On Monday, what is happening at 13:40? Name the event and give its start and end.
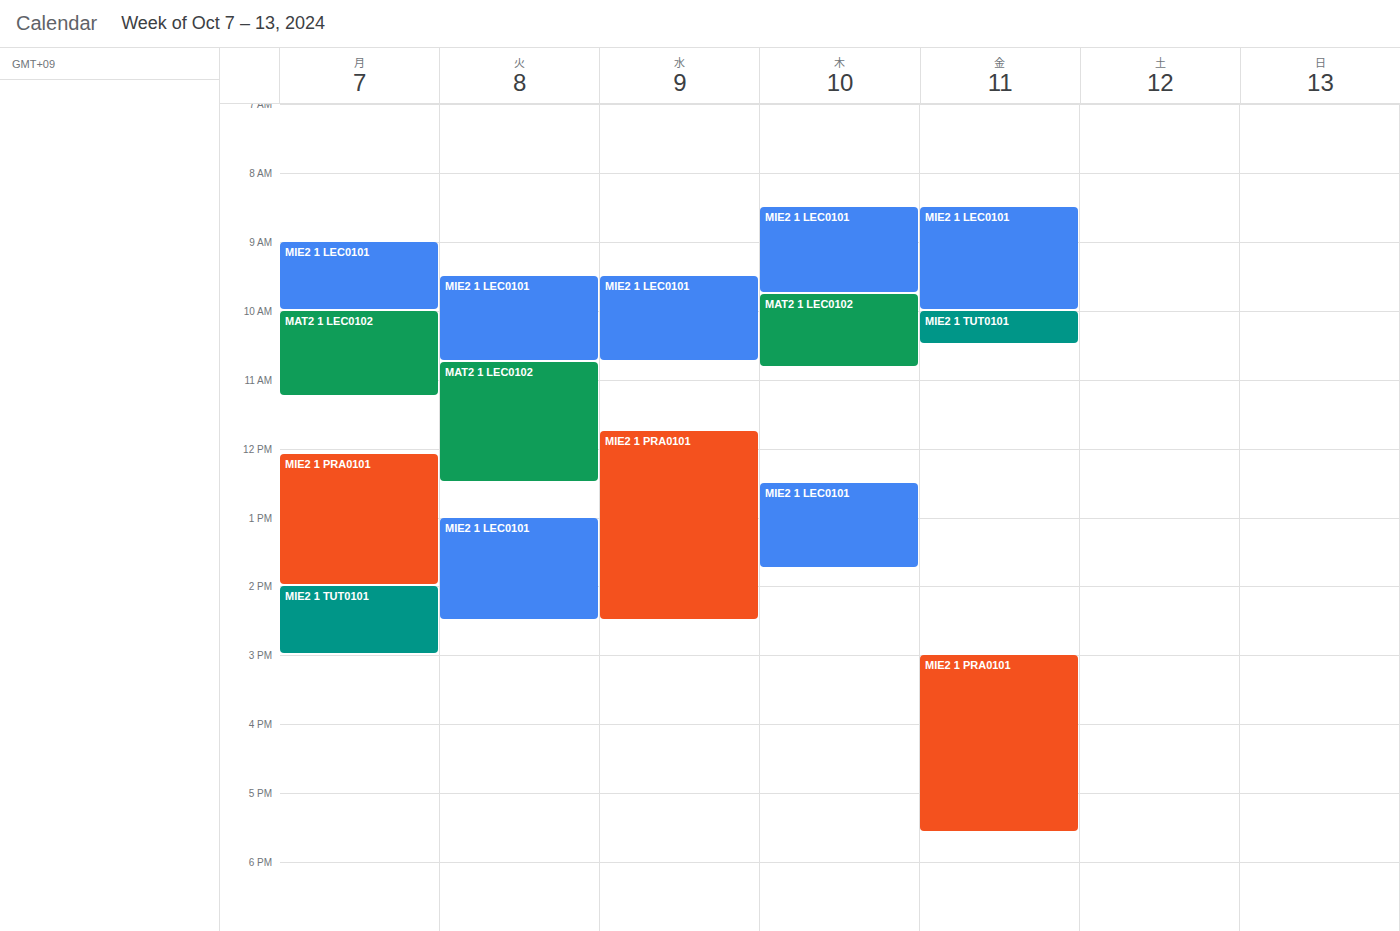
"MIE2 1 PRA0101", 12:05 to 14:00